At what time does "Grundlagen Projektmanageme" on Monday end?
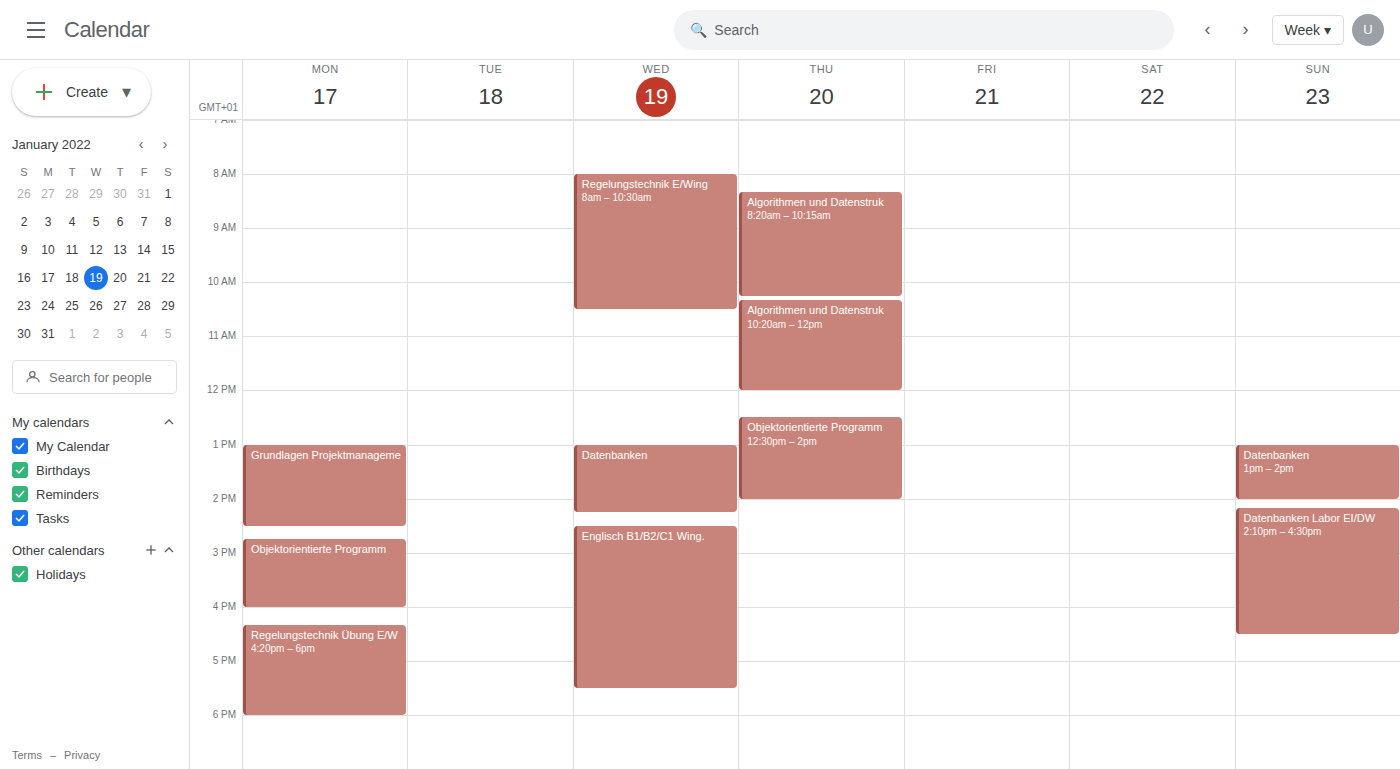
2:30 PM